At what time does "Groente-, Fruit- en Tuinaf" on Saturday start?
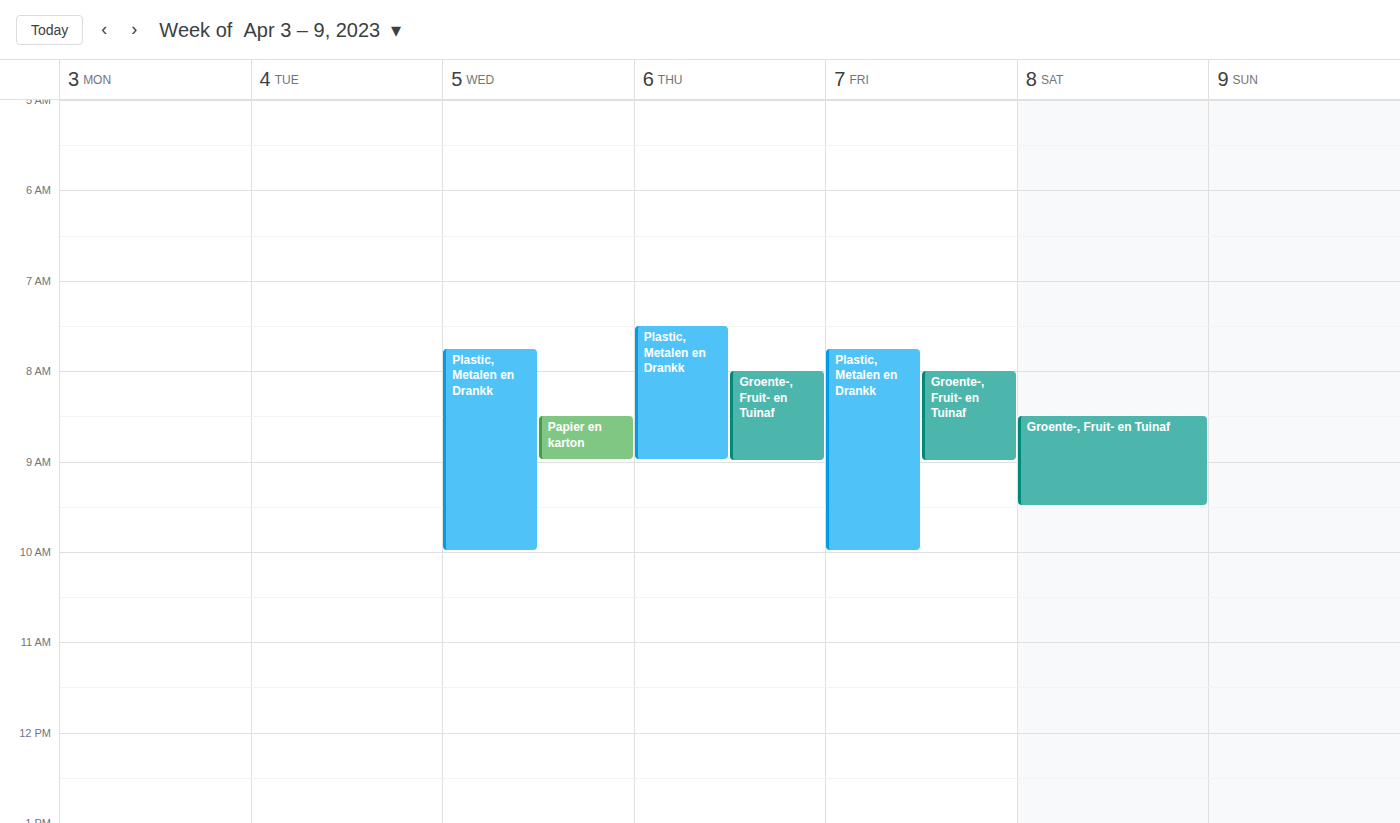
8:30 AM